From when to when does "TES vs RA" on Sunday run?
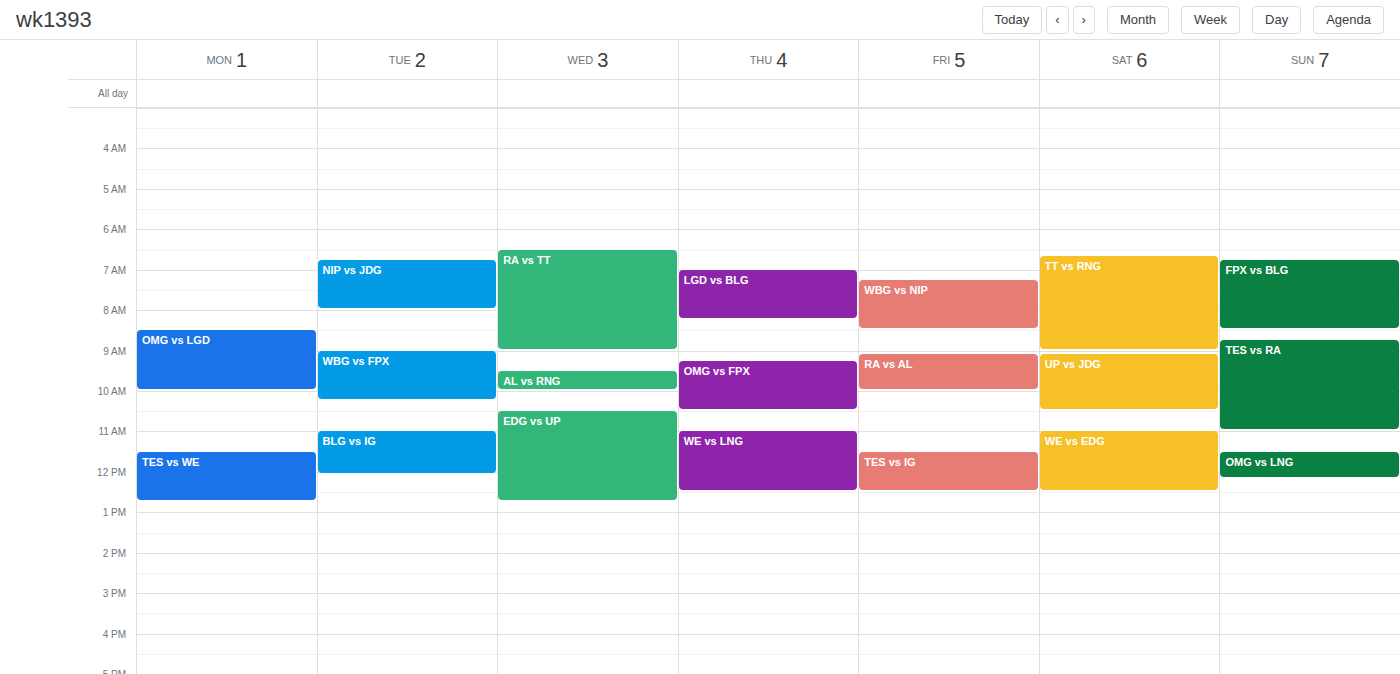
8:45 AM to 11:00 AM